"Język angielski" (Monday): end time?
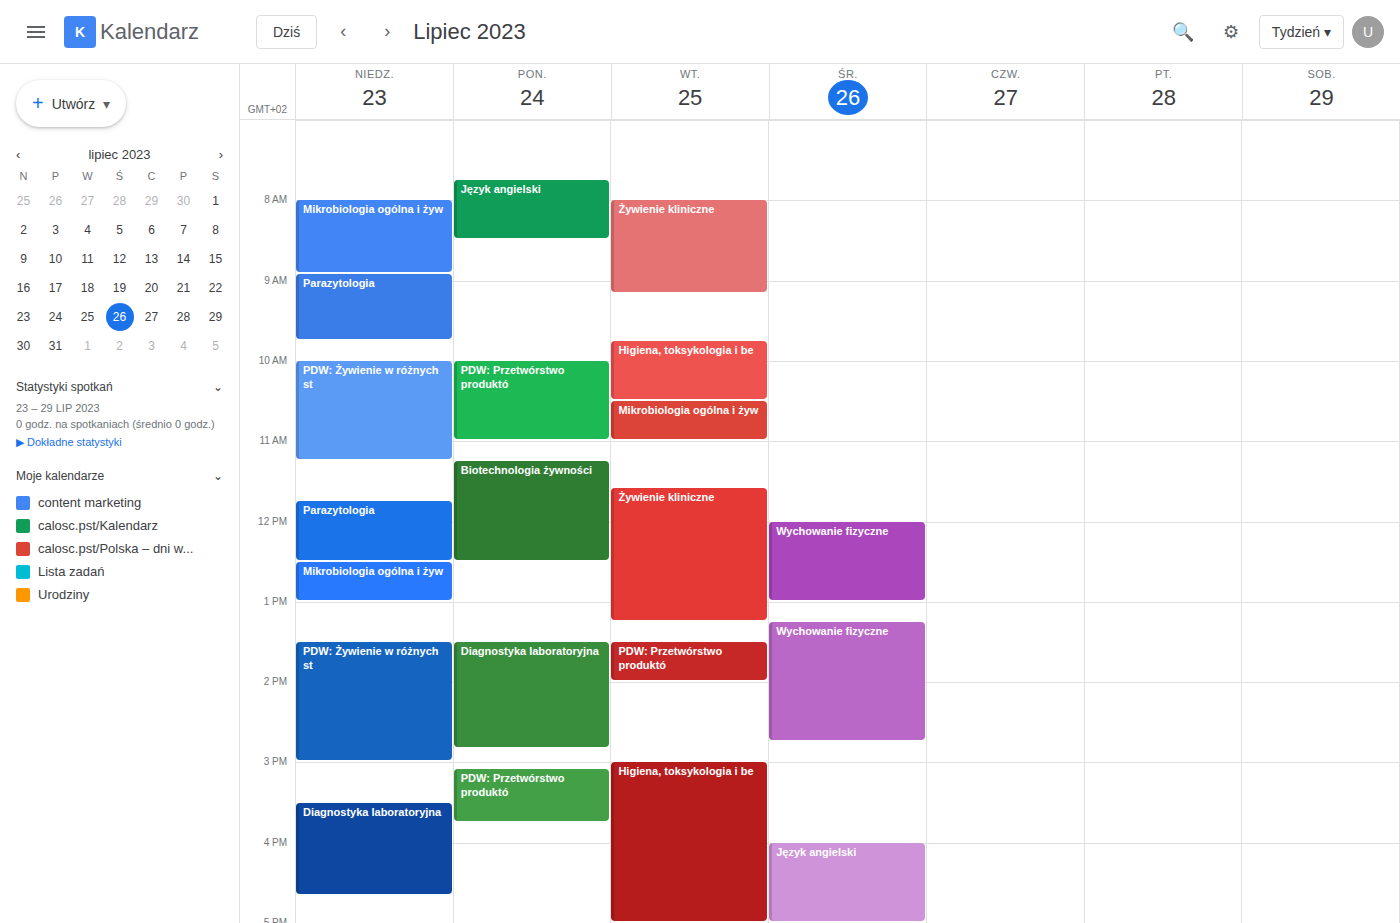
8:30 AM